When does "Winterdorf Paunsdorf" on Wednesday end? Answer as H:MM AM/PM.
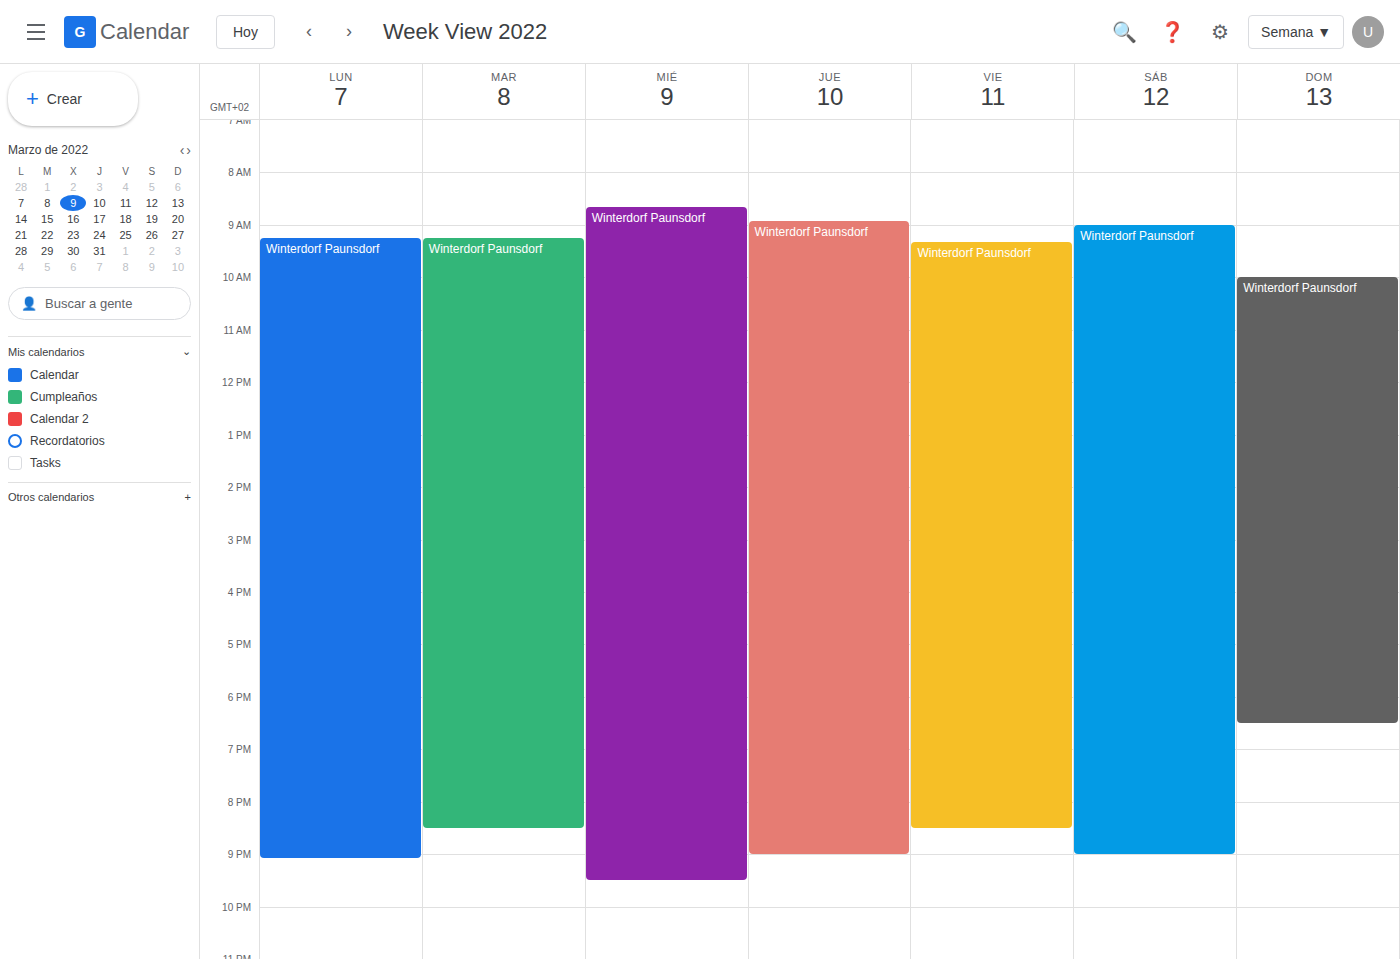
9:30 PM